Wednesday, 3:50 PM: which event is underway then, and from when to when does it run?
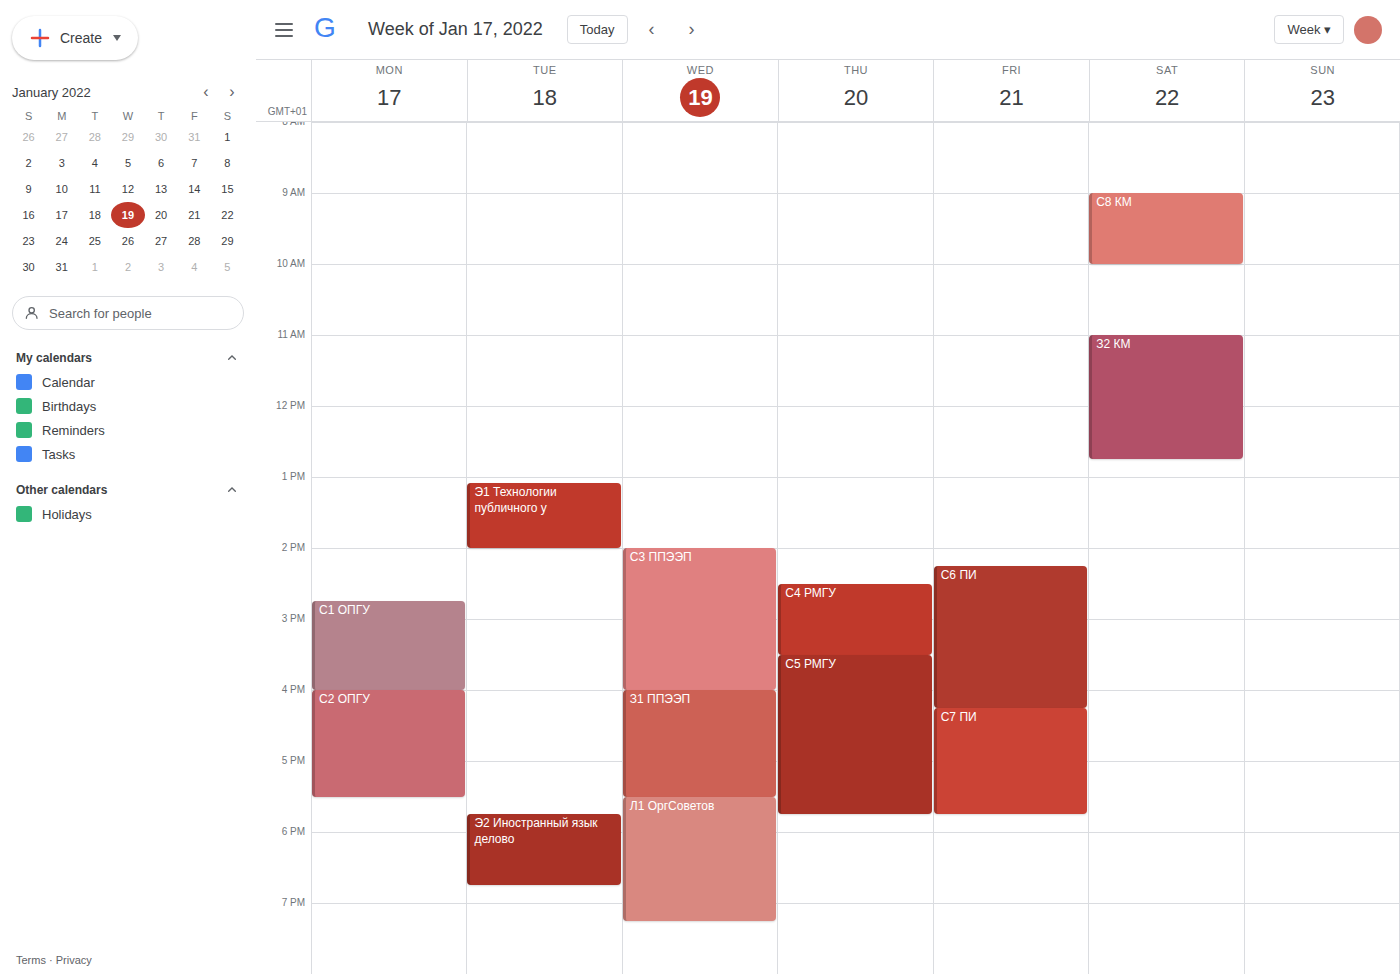
"С3 ППЭЭП", 2:00 PM to 4:00 PM